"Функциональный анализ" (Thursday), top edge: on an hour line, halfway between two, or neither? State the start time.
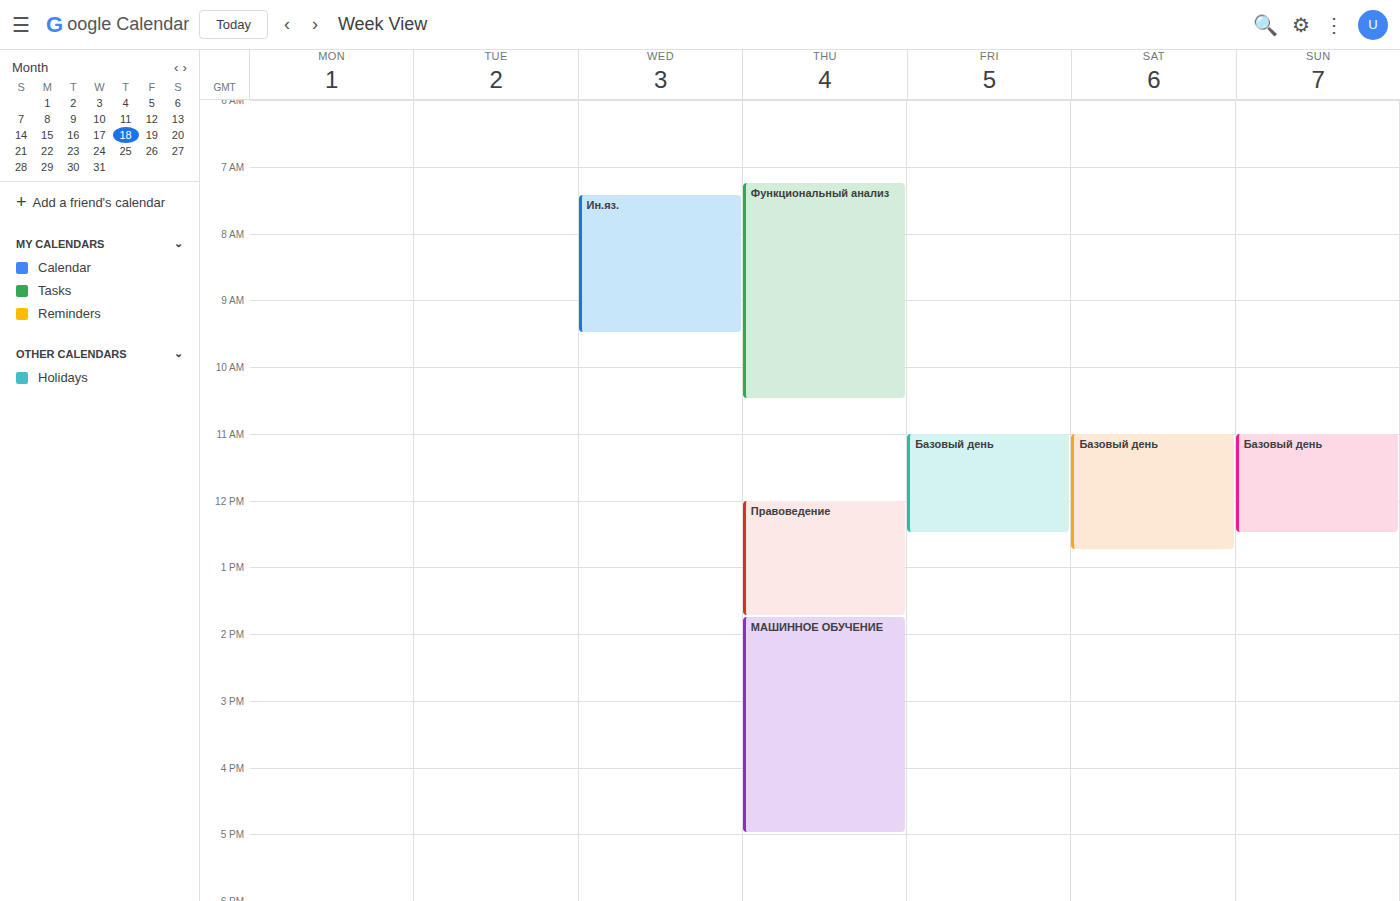
7:15 AM -- neither: a quarter of the way from the 7 AM line to the 8 AM line.